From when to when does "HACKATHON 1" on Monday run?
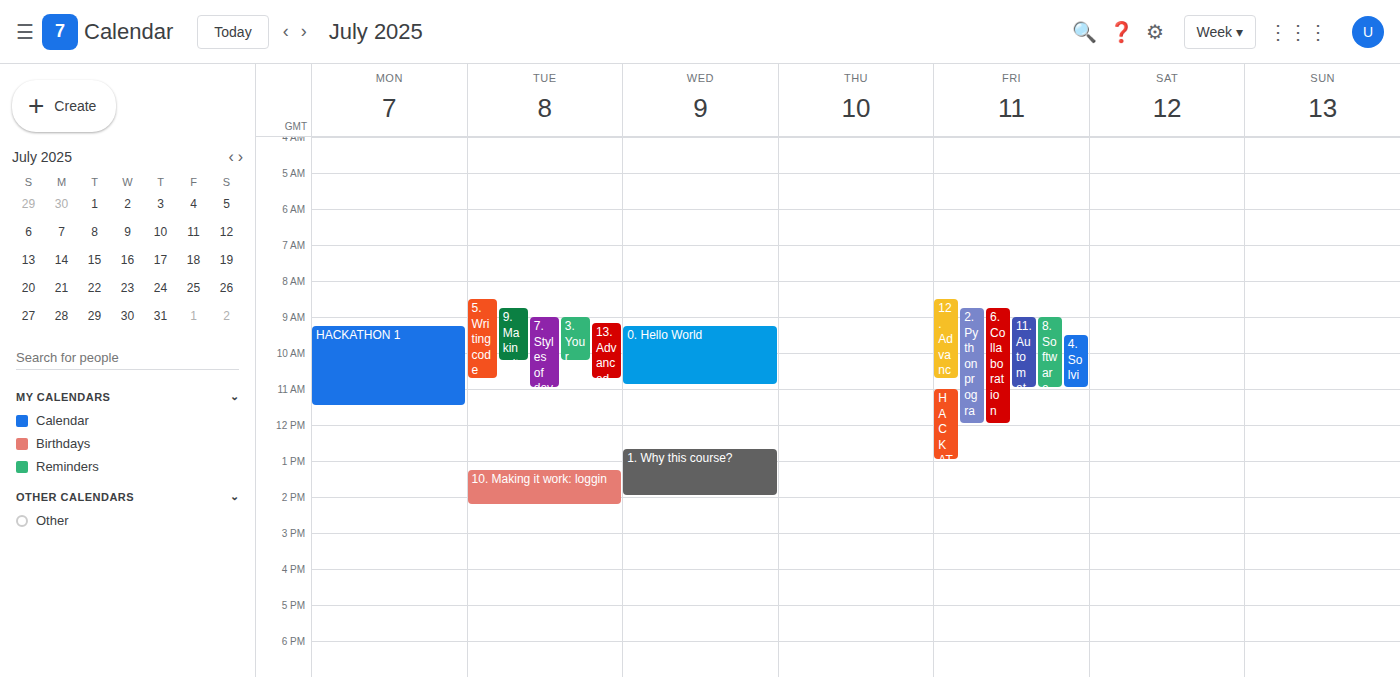
9:15 AM to 11:30 AM